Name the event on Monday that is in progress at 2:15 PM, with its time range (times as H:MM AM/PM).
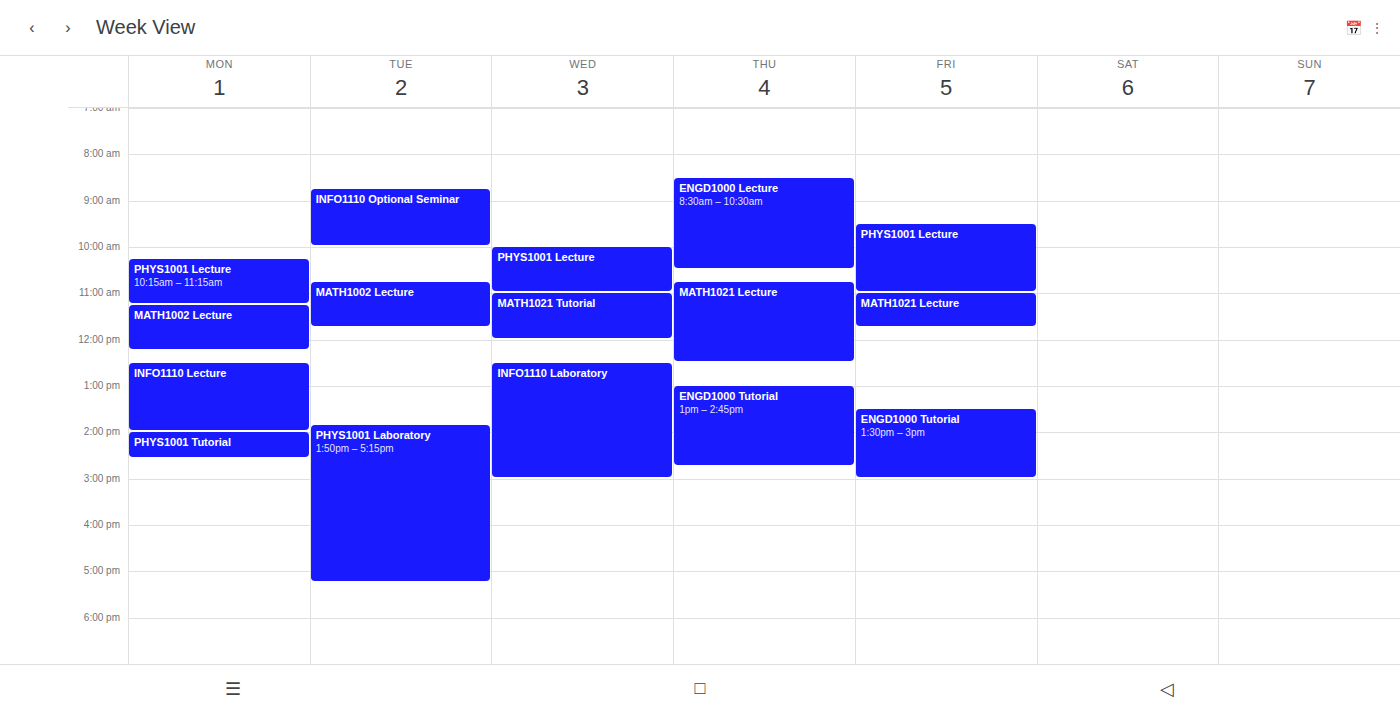
"PHYS1001 Tutorial", 2:00 PM to 2:35 PM